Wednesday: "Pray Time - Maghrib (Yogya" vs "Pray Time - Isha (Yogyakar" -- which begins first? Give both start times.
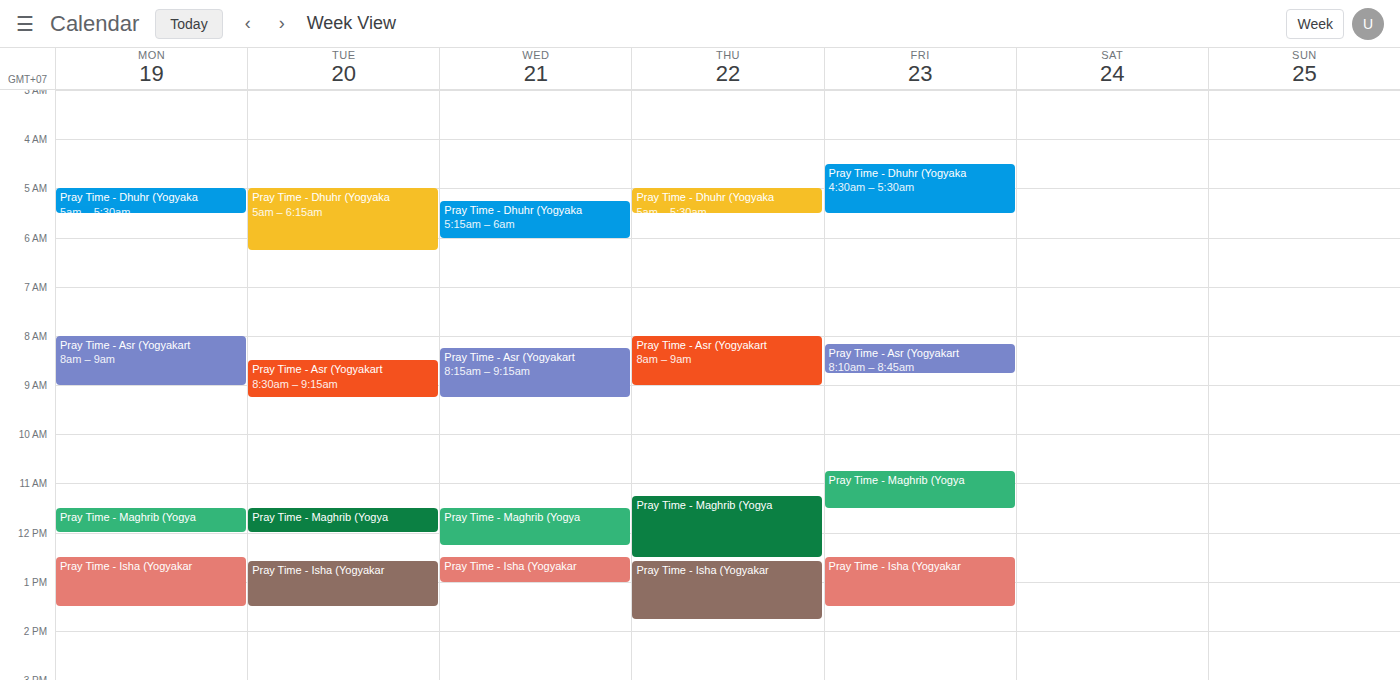
"Pray Time - Maghrib (Yogya" 11:30 AM; "Pray Time - Isha (Yogyakar" 12:30 PM.